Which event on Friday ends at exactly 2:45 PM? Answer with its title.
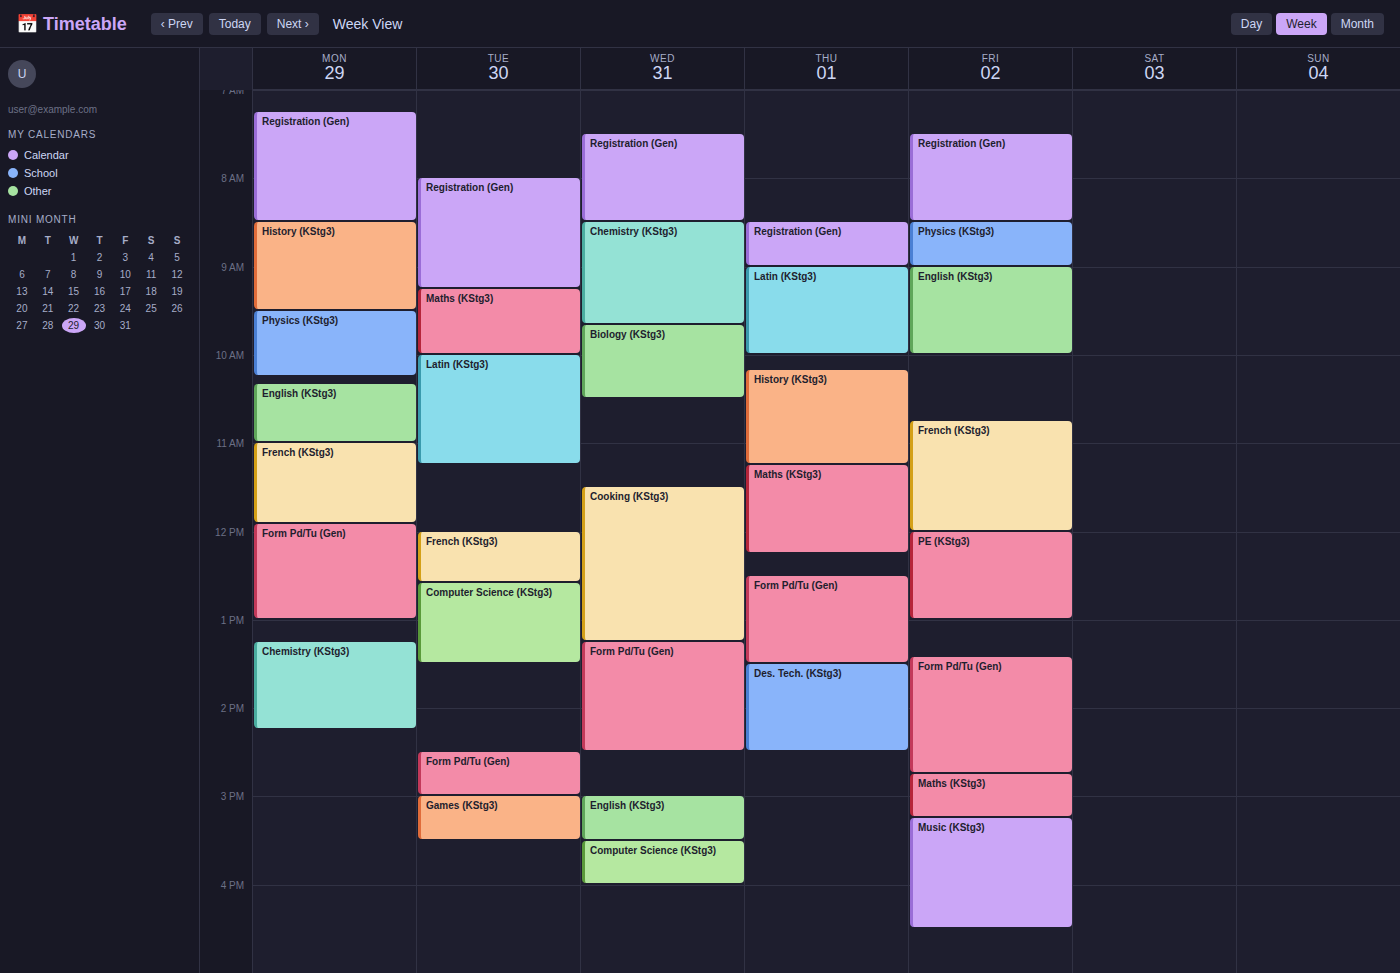
"Form Pd/Tu (Gen)"